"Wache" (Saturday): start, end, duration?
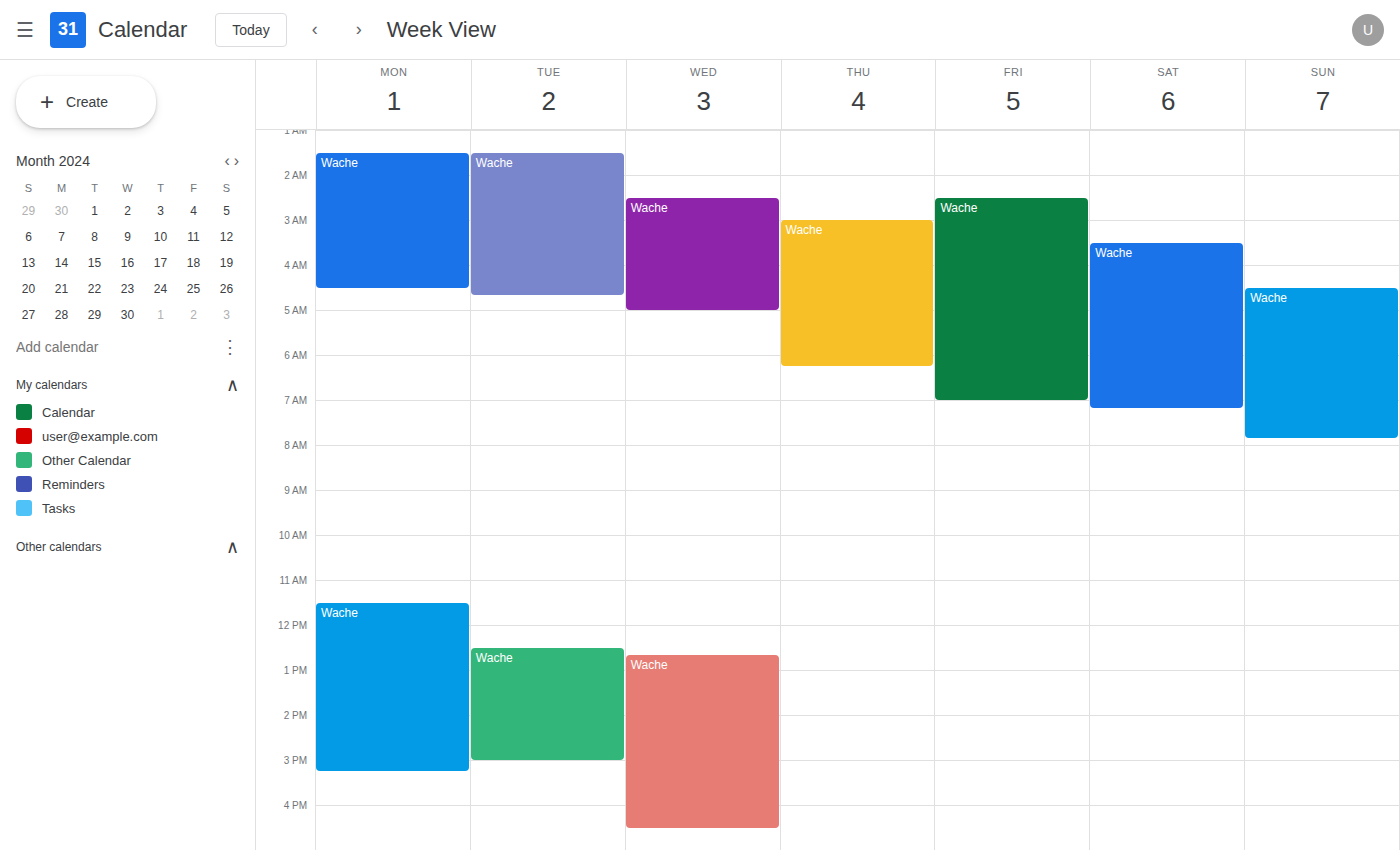
3:30 AM to 7:10 AM, 3 hours 40 minutes